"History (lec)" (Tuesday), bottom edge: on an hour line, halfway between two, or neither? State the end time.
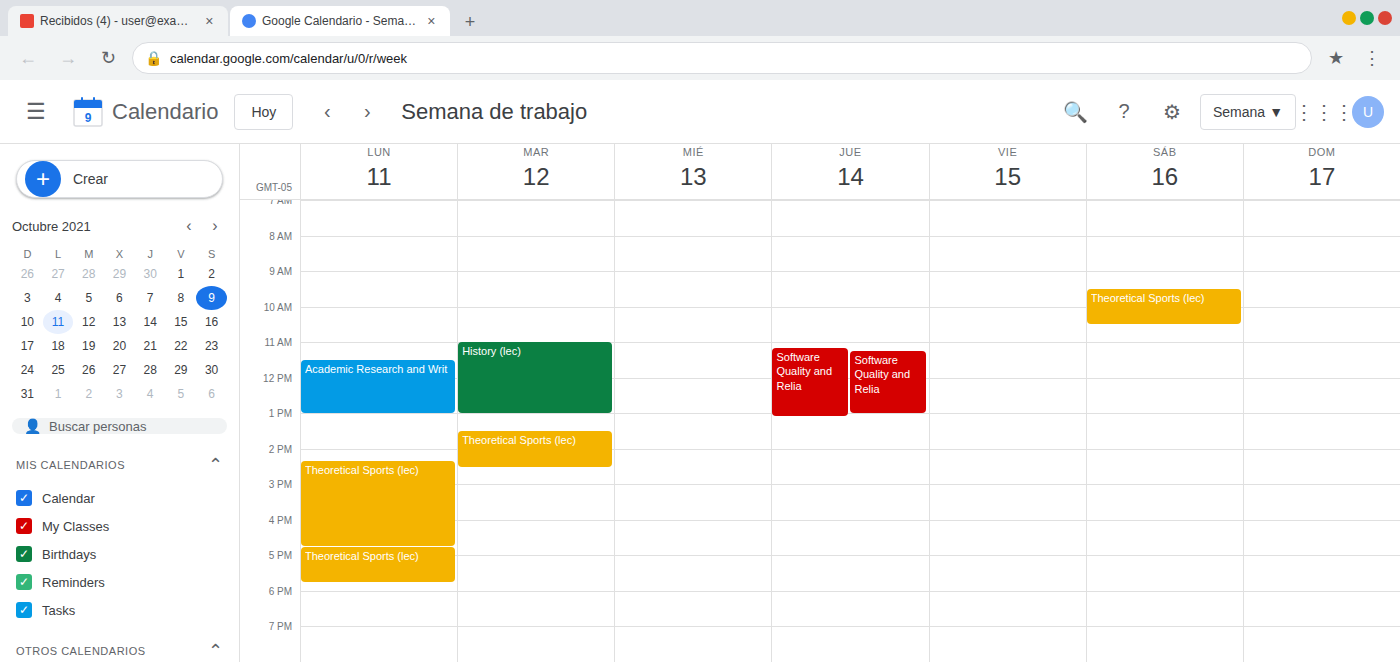
1:00 PM -- exactly on the 1 PM line.